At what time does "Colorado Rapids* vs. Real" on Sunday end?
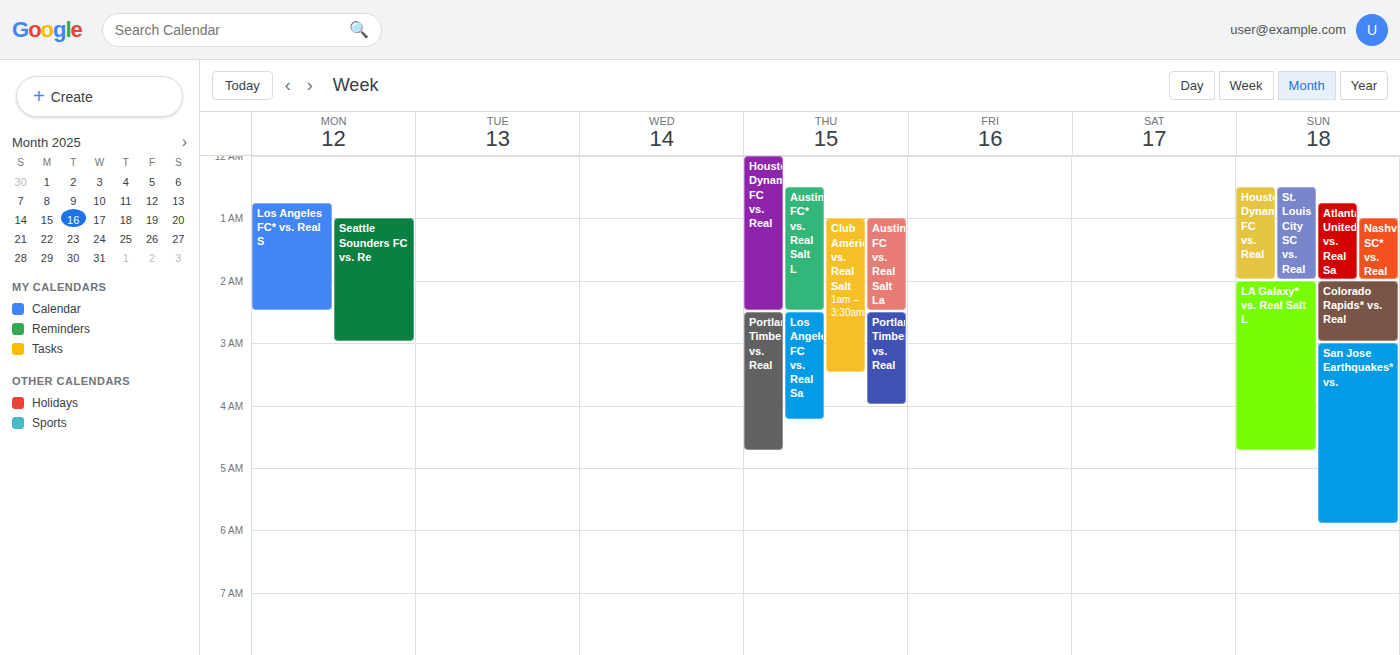
3:00 AM